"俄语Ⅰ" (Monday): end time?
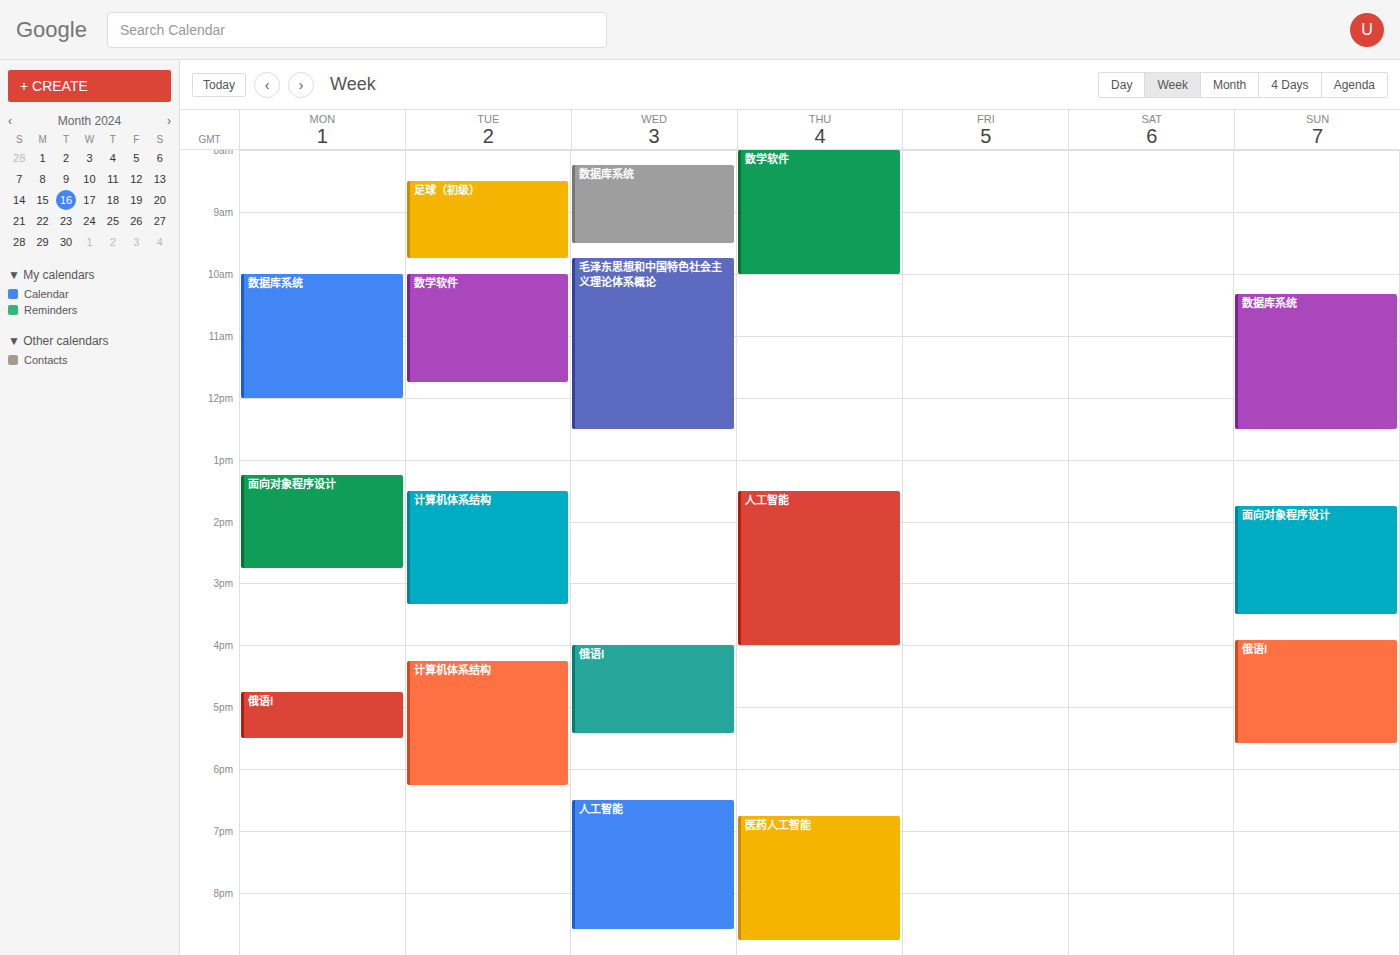
5:30 PM